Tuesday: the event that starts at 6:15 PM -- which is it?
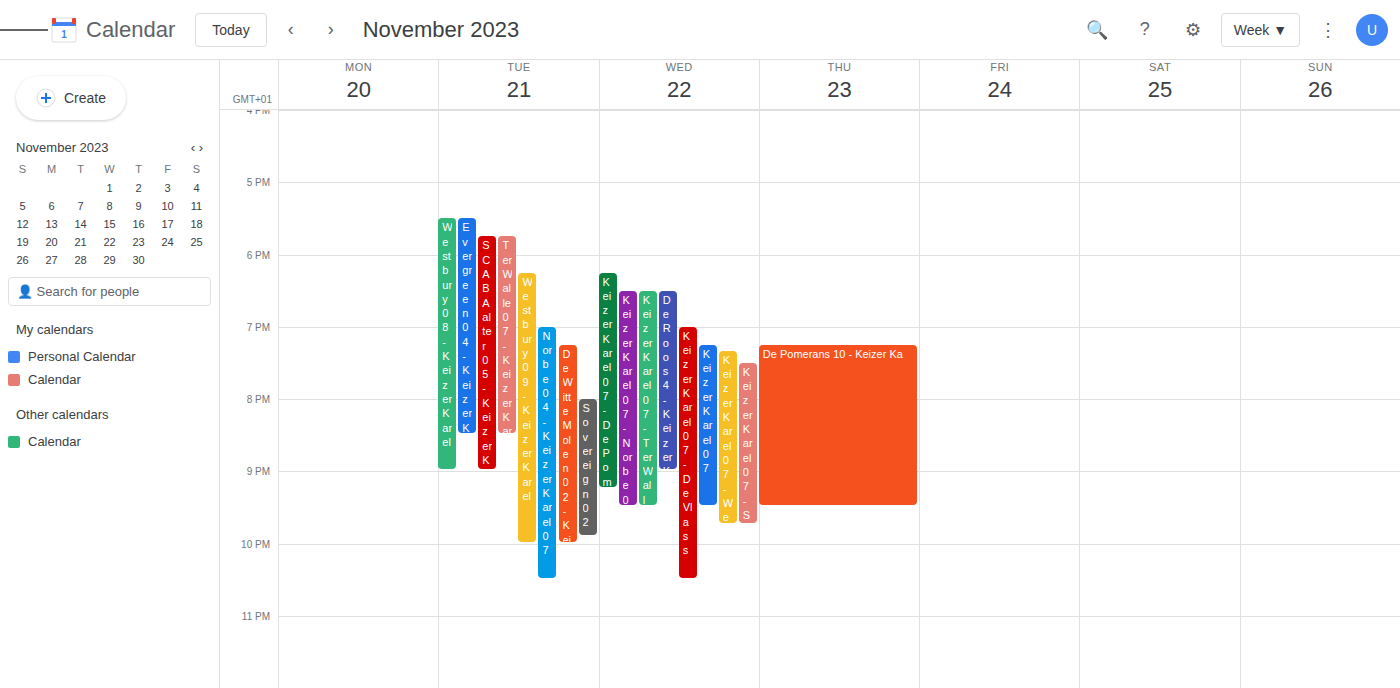
"Westbury 09 - Keizer Karel"